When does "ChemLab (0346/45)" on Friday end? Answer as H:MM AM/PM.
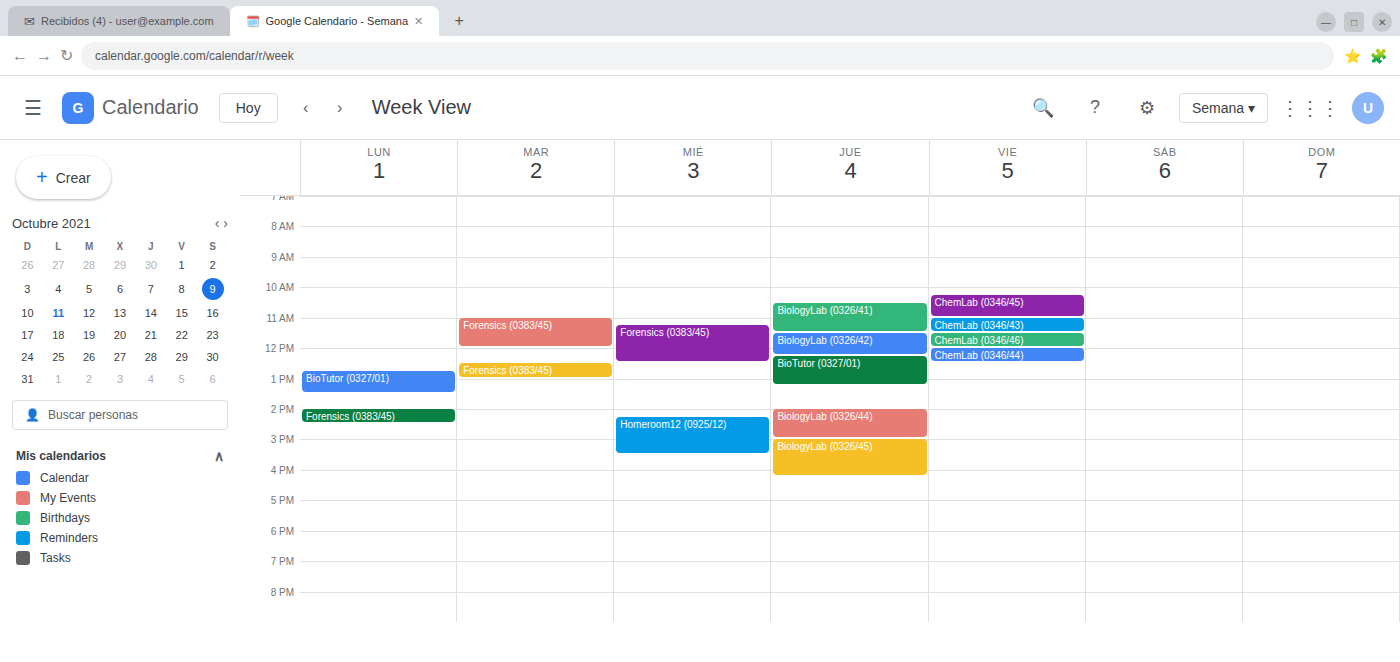
11:00 AM